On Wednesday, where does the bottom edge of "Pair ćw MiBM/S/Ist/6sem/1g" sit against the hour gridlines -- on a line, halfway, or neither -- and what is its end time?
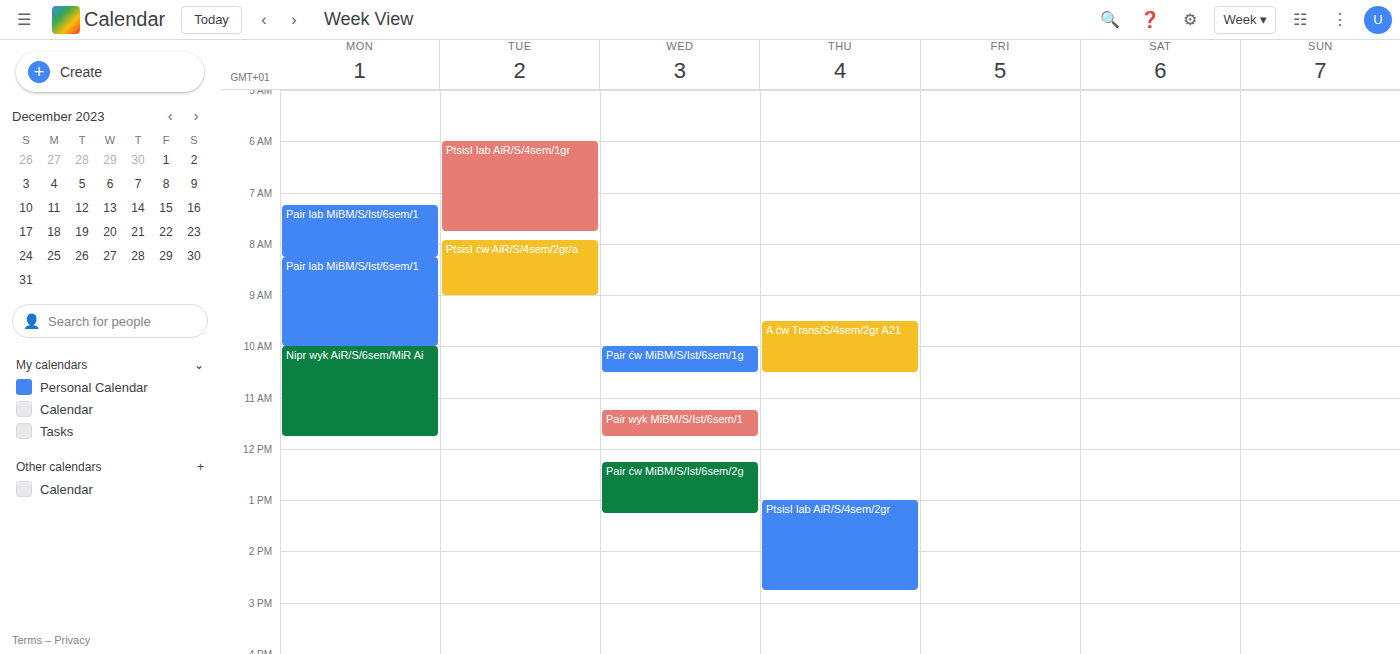
10:30 AM -- halfway between the 10 AM and 11 AM lines.